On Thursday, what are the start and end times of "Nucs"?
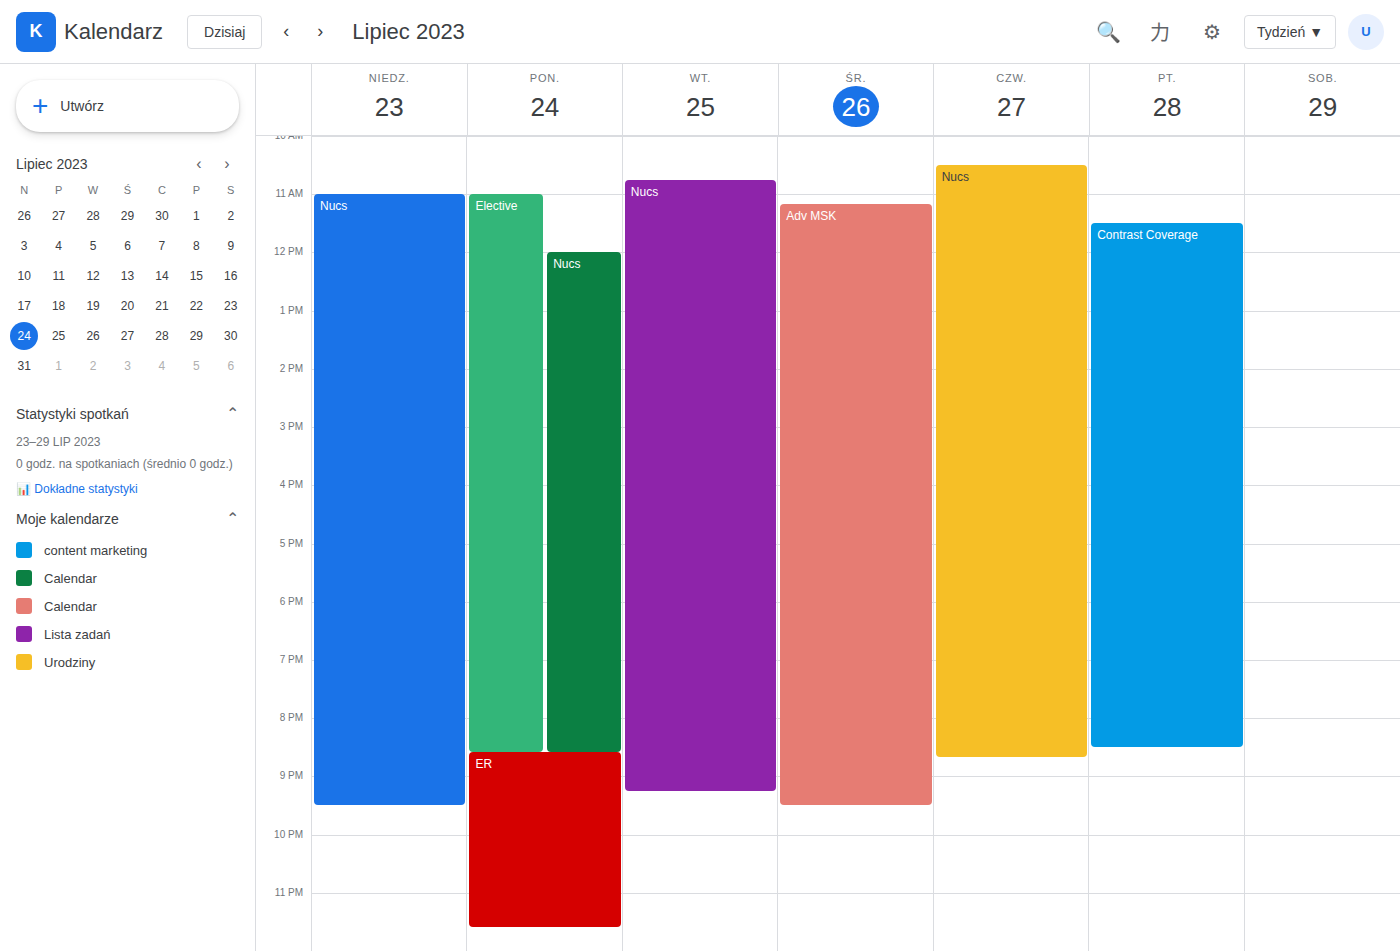
10:30 to 20:40